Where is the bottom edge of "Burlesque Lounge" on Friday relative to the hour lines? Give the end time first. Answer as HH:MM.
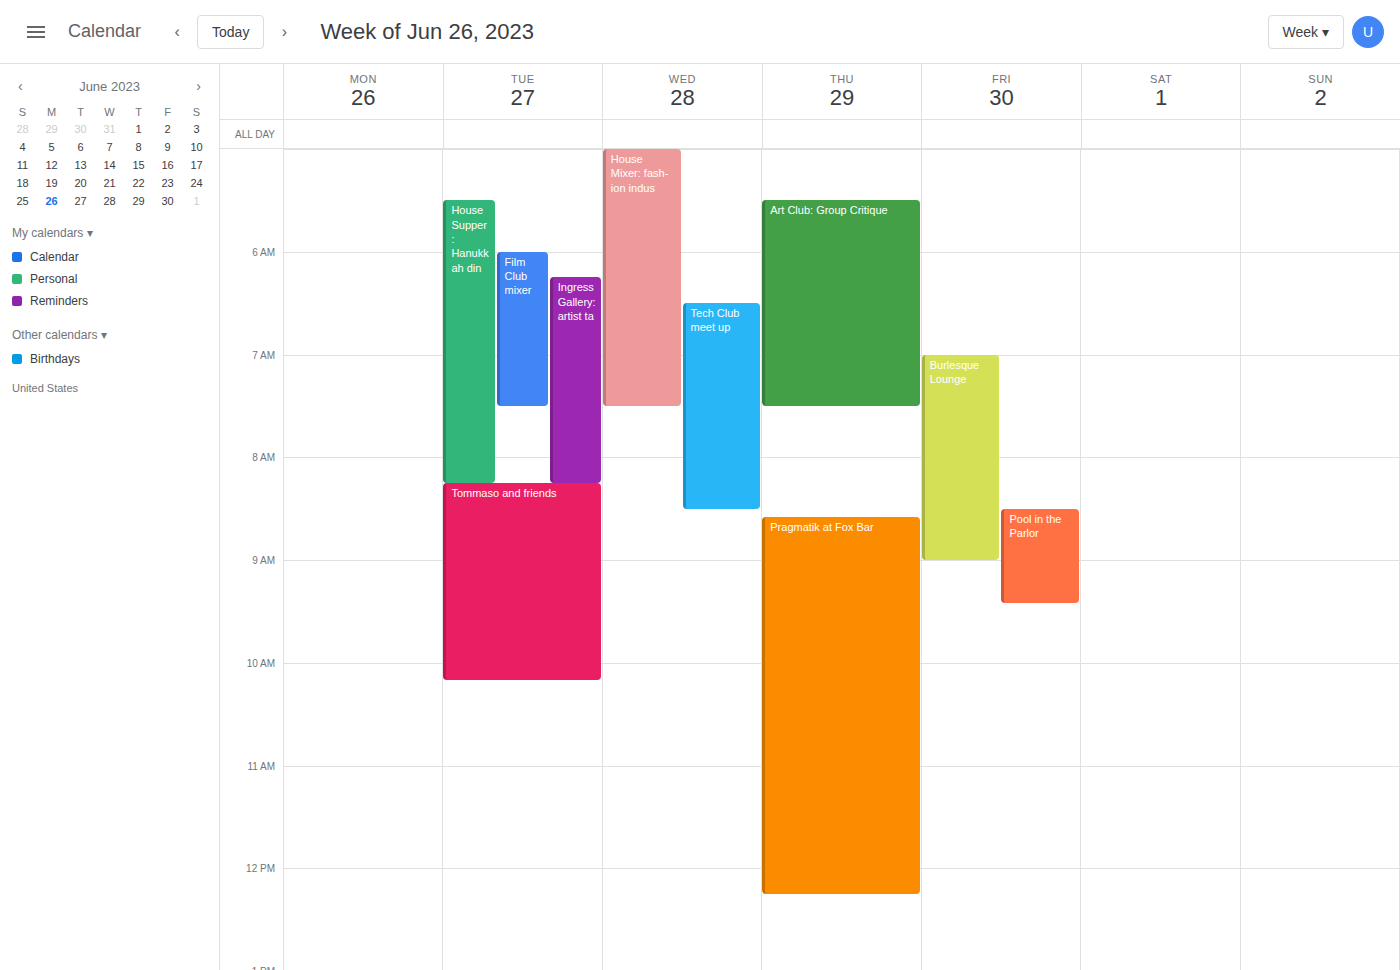
09:00 -- exactly on the 09:00 line.